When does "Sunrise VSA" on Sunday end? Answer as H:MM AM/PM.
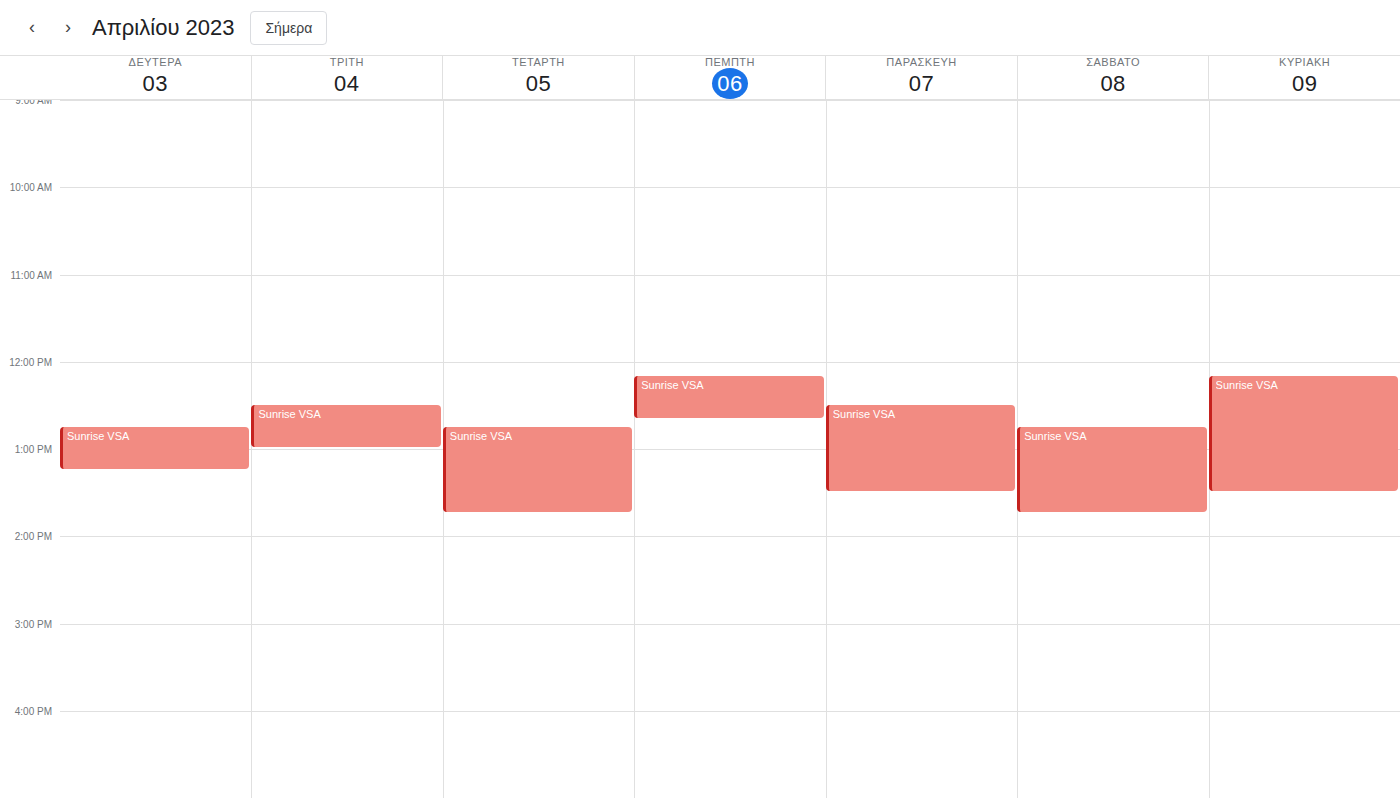
1:30 PM